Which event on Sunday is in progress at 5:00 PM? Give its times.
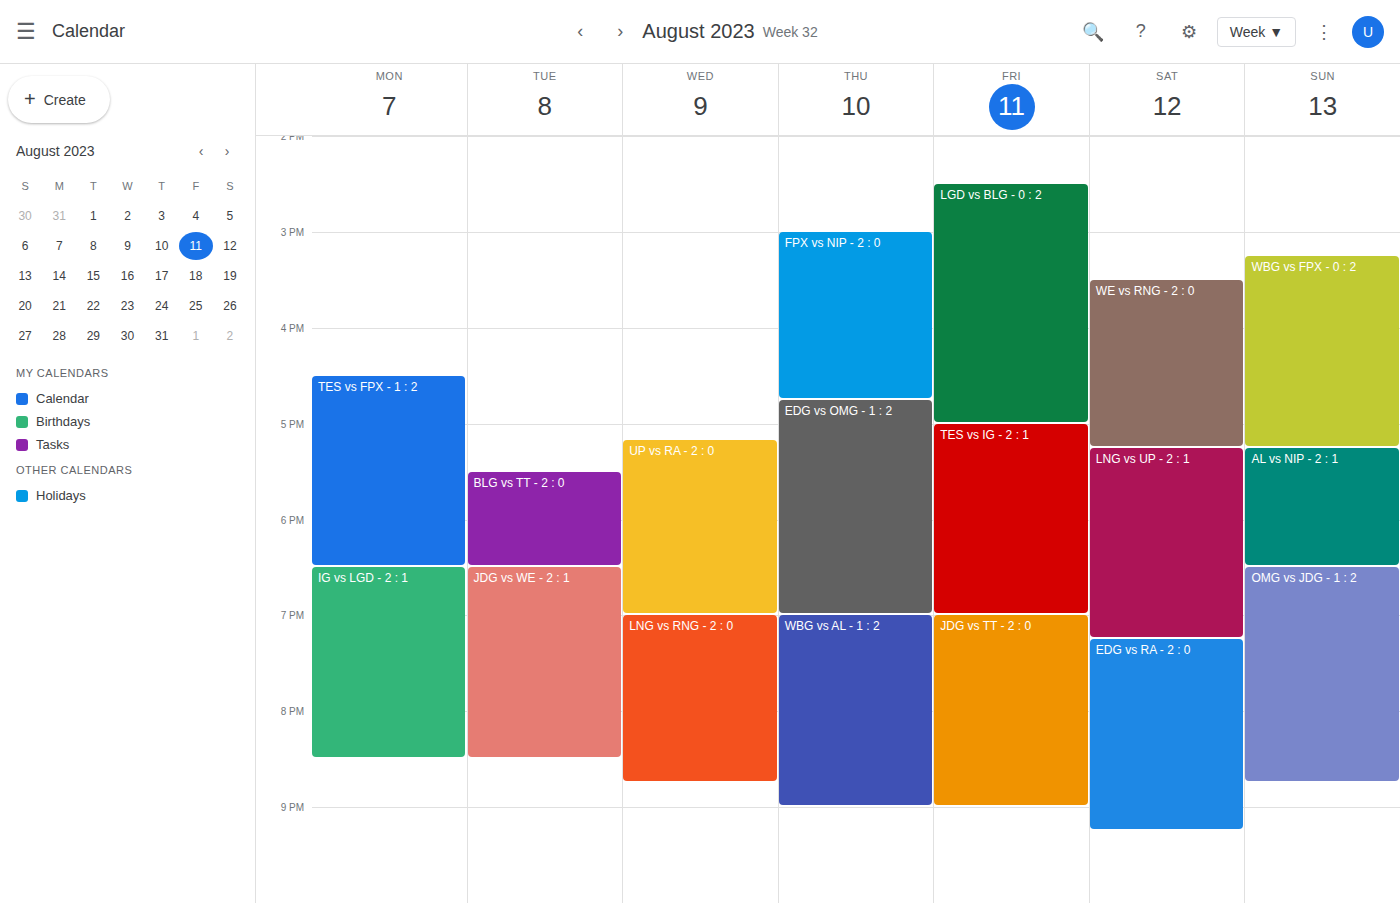
"WBG vs FPX - 0 : 2", 3:15 PM to 5:15 PM